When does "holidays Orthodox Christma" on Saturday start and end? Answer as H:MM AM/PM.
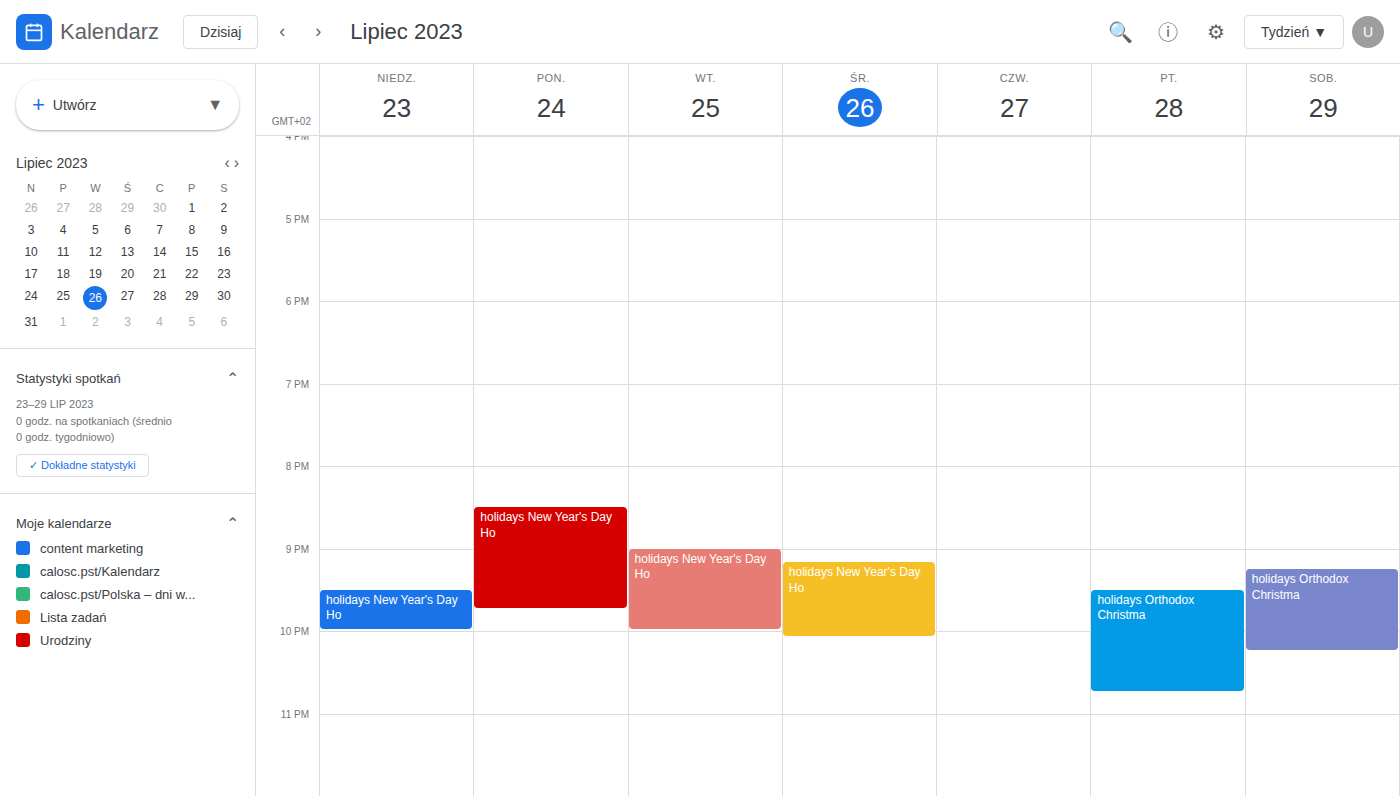
9:15 PM to 10:15 PM